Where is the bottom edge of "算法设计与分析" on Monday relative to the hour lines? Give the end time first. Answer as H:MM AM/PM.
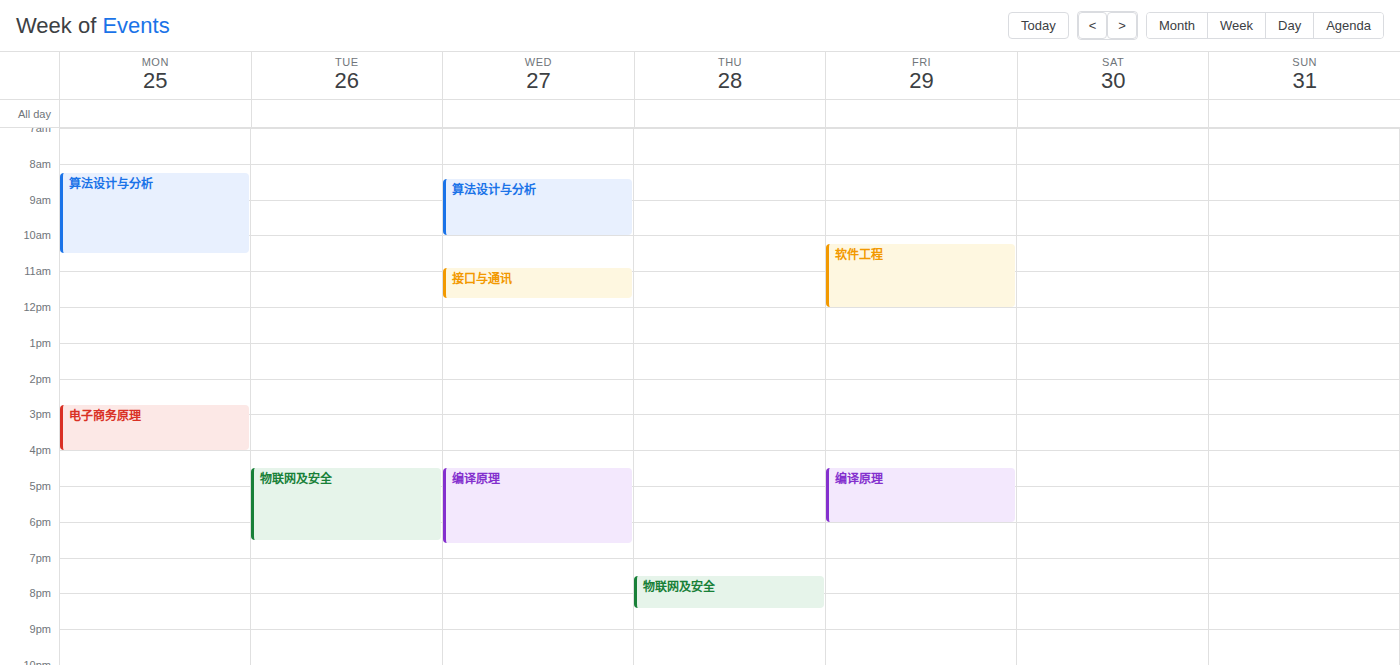
10:30 AM -- halfway between the 10 AM and 11 AM lines.